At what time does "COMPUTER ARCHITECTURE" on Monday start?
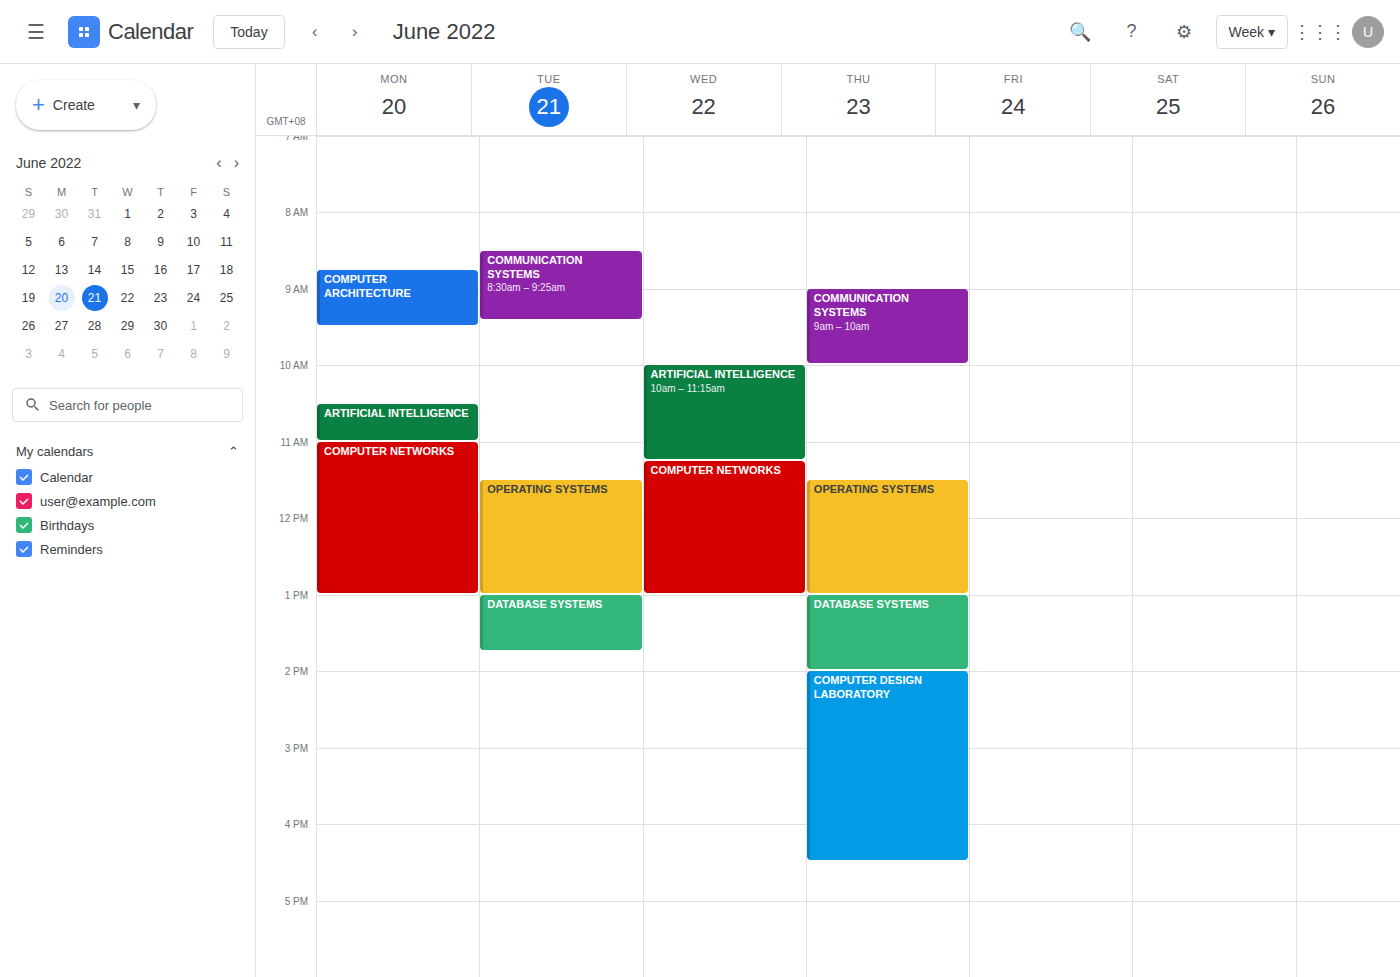
8:45 AM